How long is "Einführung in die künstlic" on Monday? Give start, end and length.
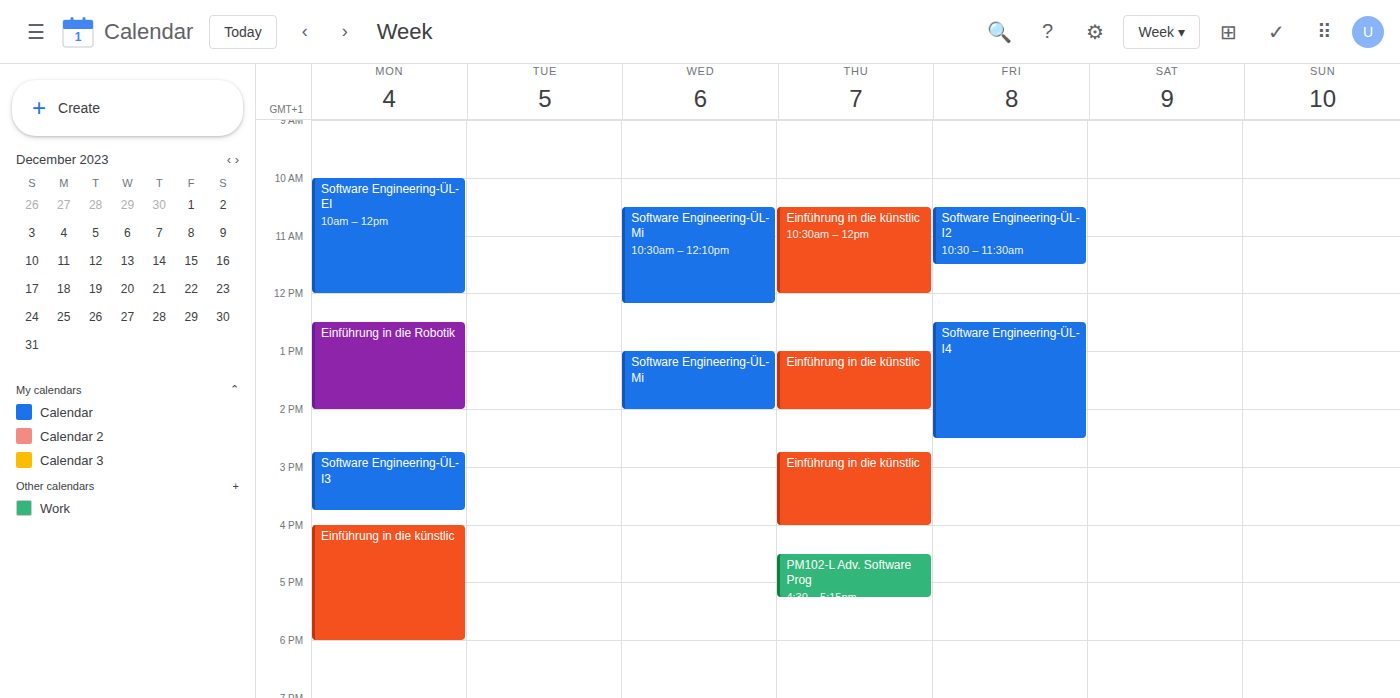
4:00 PM to 6:00 PM, 2 hours